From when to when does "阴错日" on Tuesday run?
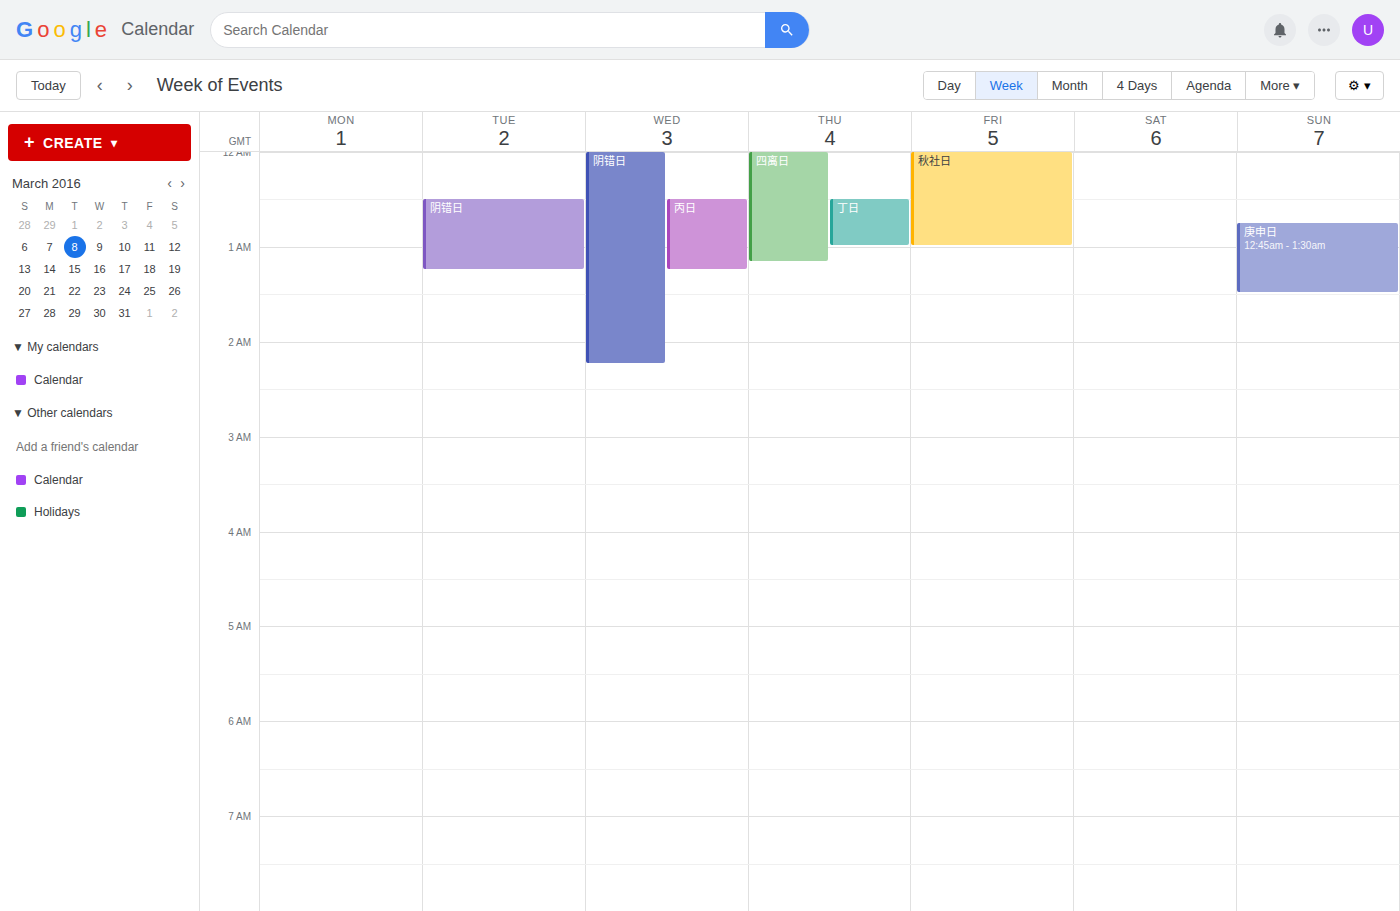
12:30 AM to 1:15 AM